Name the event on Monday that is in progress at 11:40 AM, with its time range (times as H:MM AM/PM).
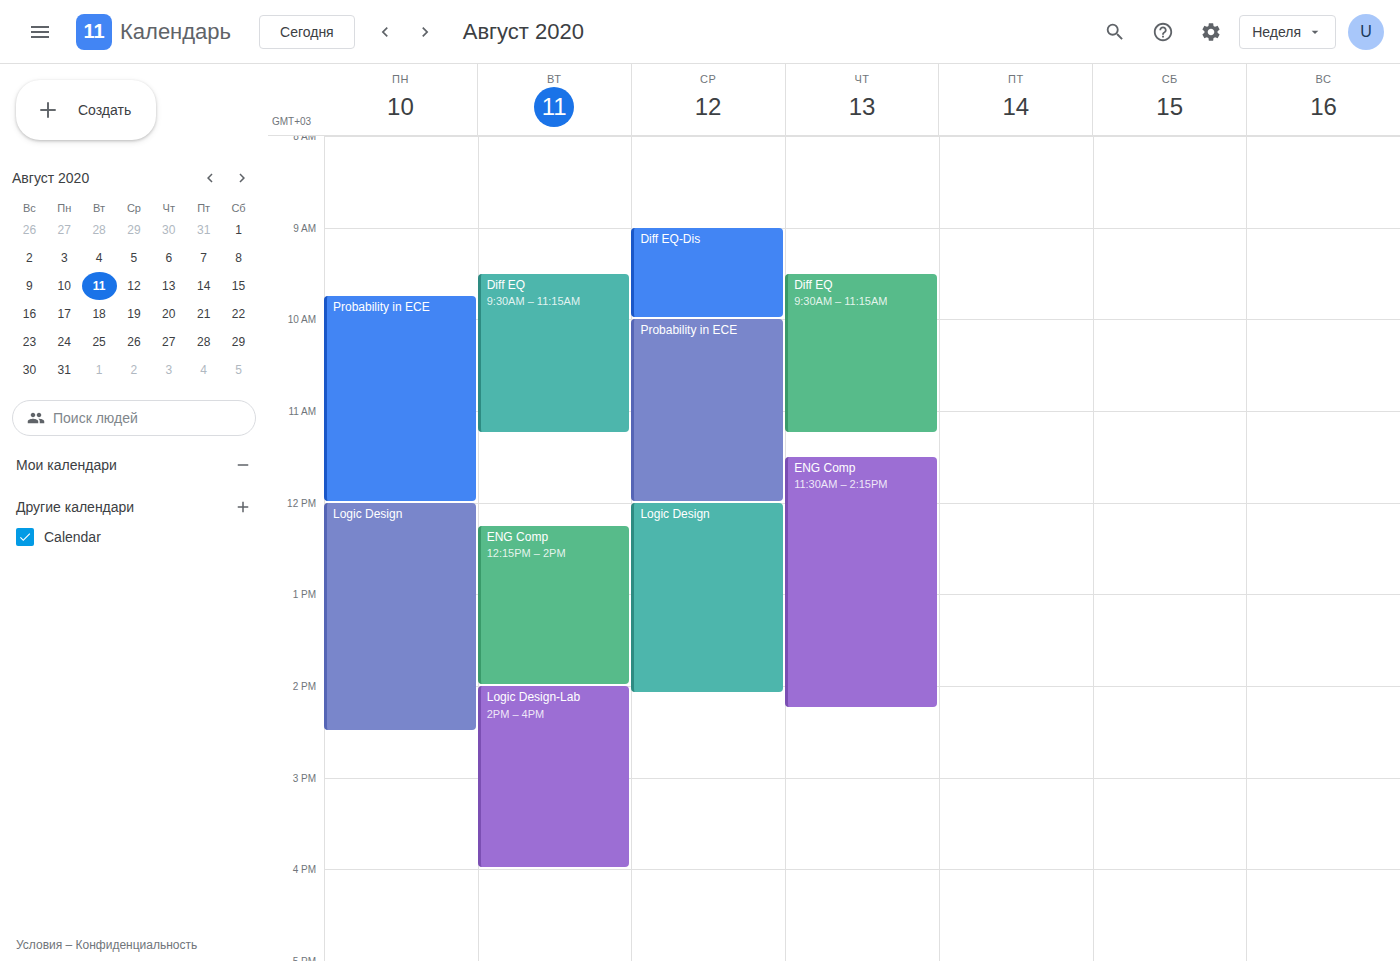
"Probability in ECE", 9:45 AM to 12:00 PM